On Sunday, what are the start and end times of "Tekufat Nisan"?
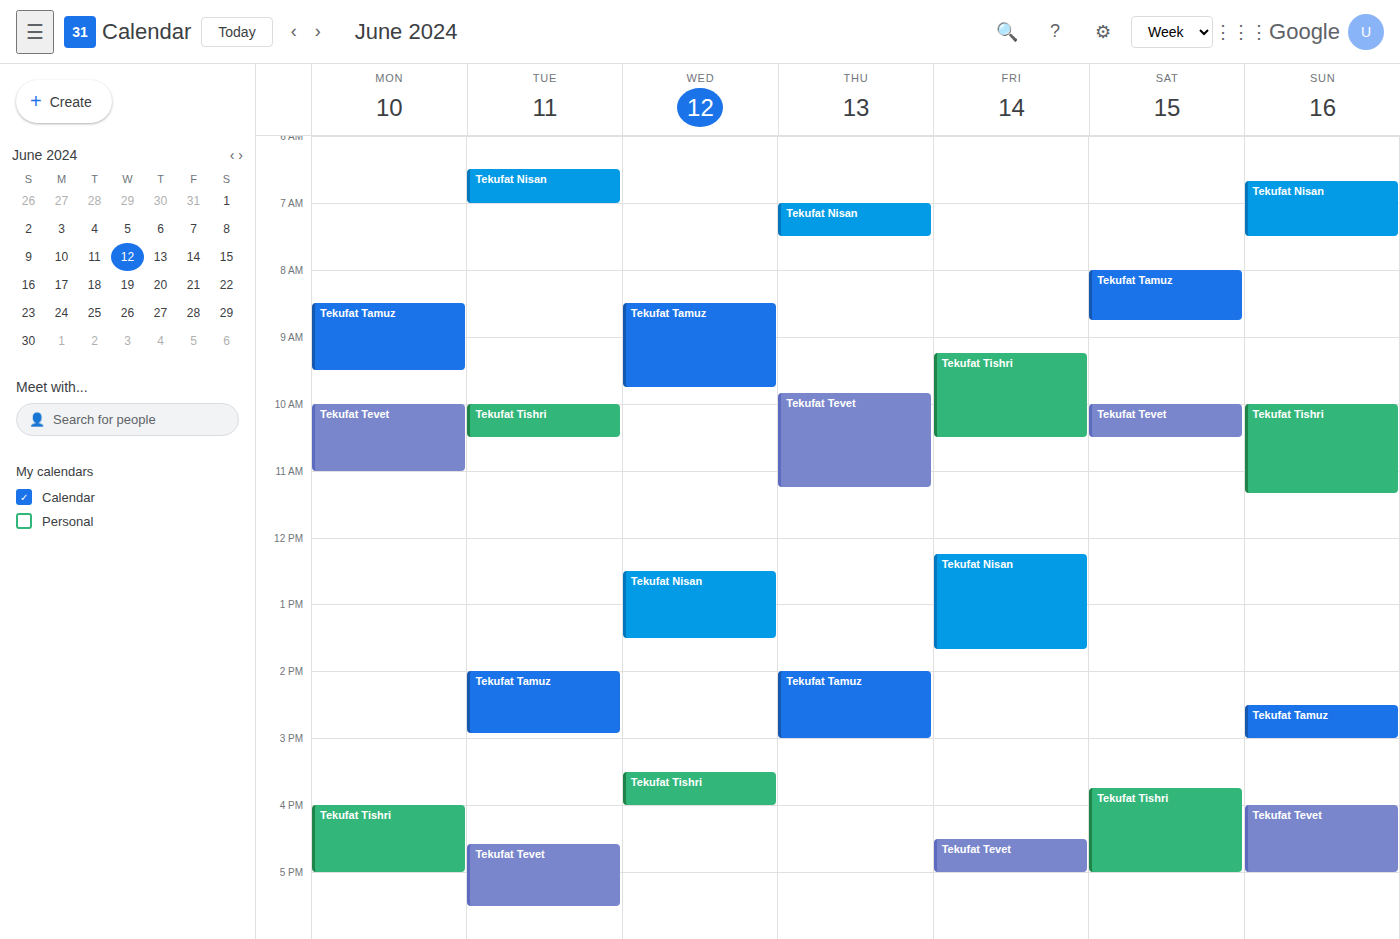
6:40 AM to 7:30 AM